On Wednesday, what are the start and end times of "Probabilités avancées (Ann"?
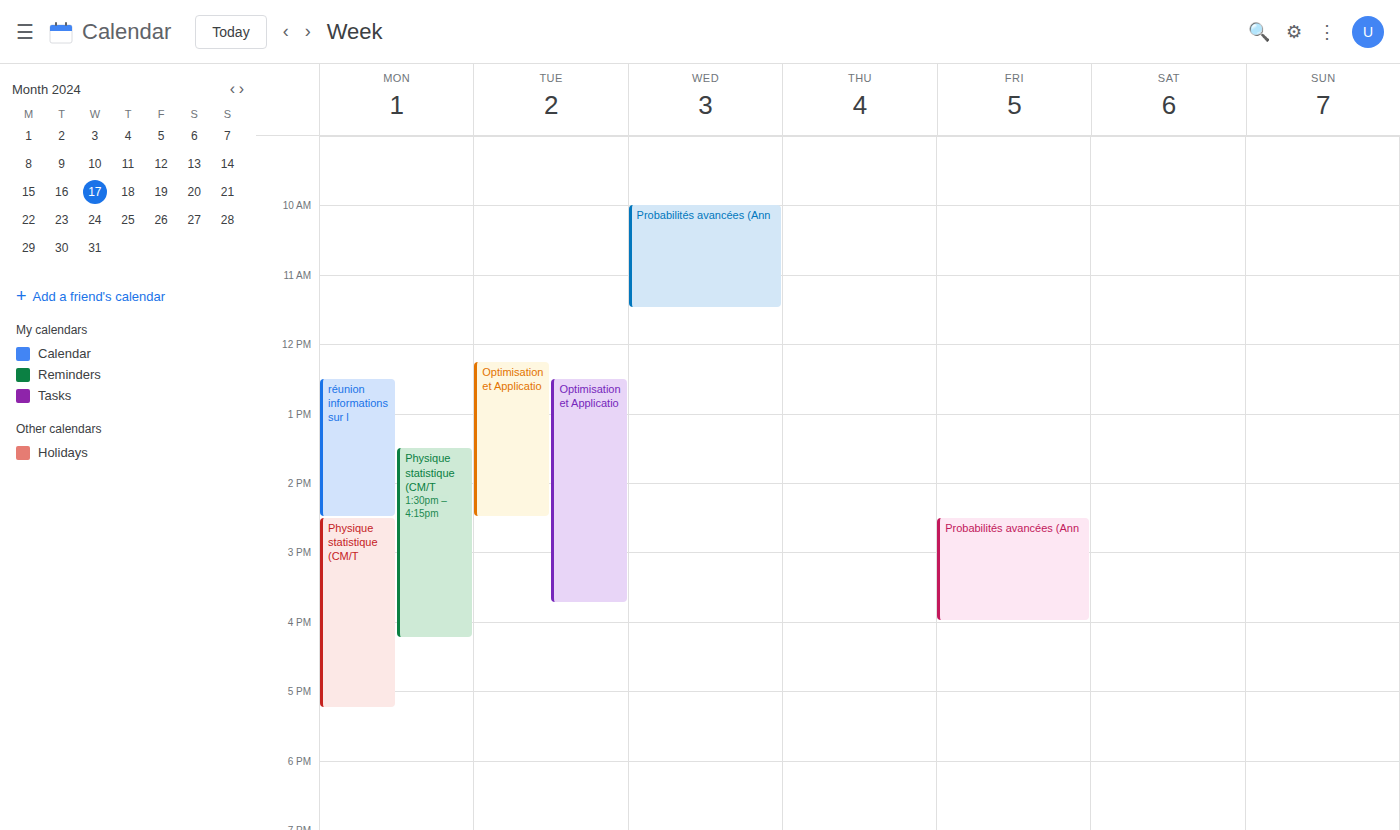
10:00 AM to 11:30 AM